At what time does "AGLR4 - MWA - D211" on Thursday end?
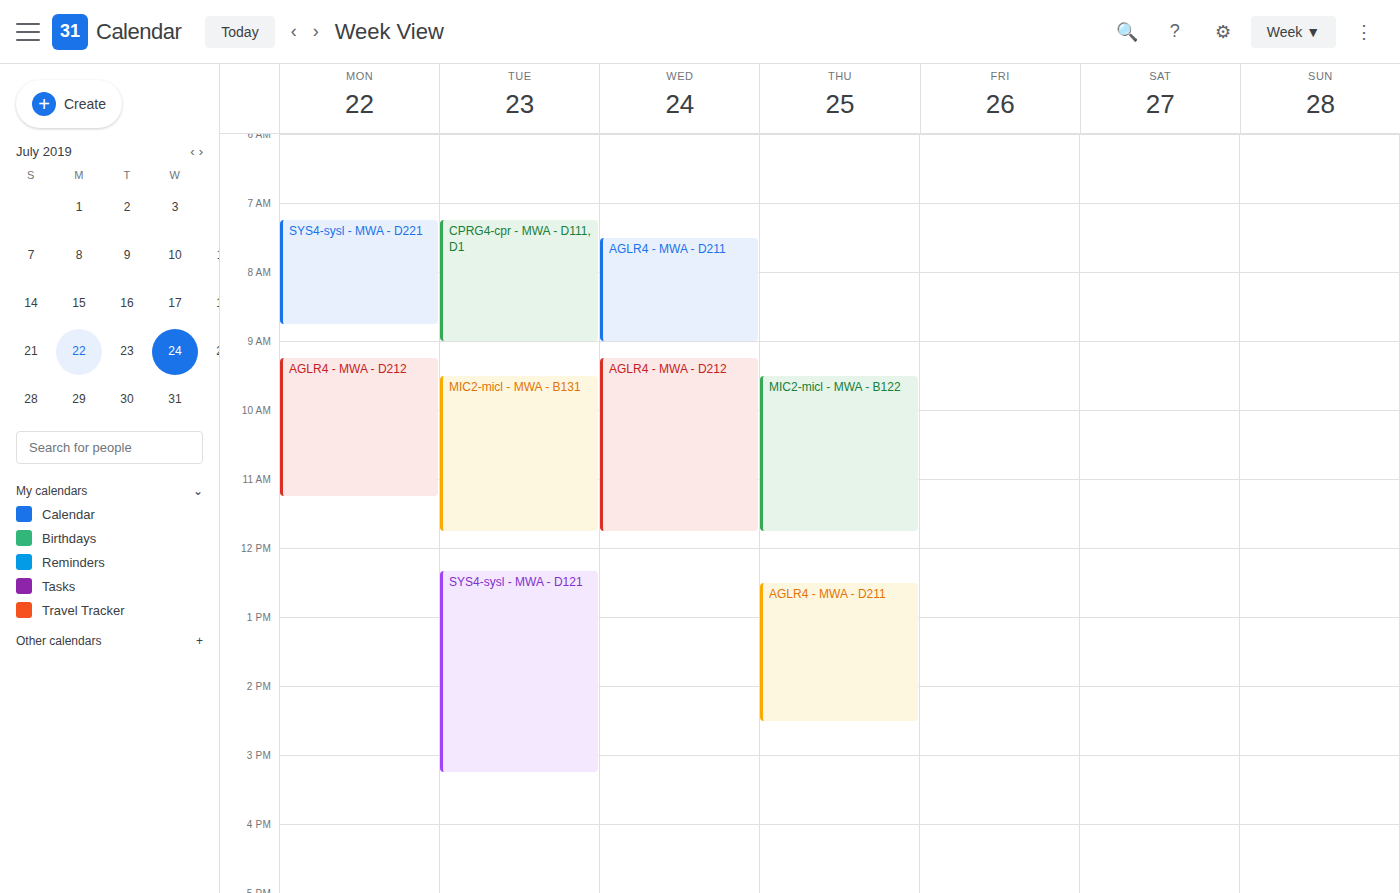
2:30 PM